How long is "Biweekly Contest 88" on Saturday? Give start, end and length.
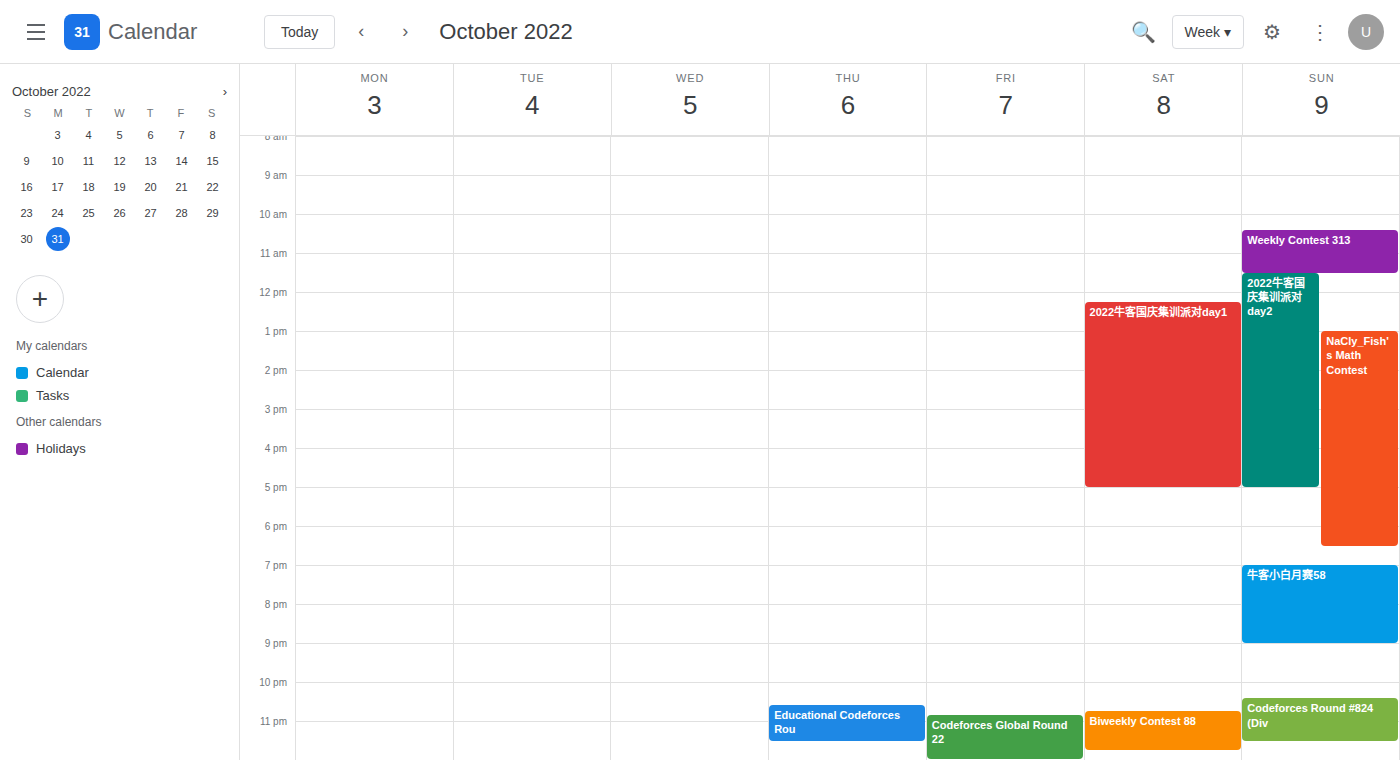
10:45 PM to 11:45 PM, 1 hour